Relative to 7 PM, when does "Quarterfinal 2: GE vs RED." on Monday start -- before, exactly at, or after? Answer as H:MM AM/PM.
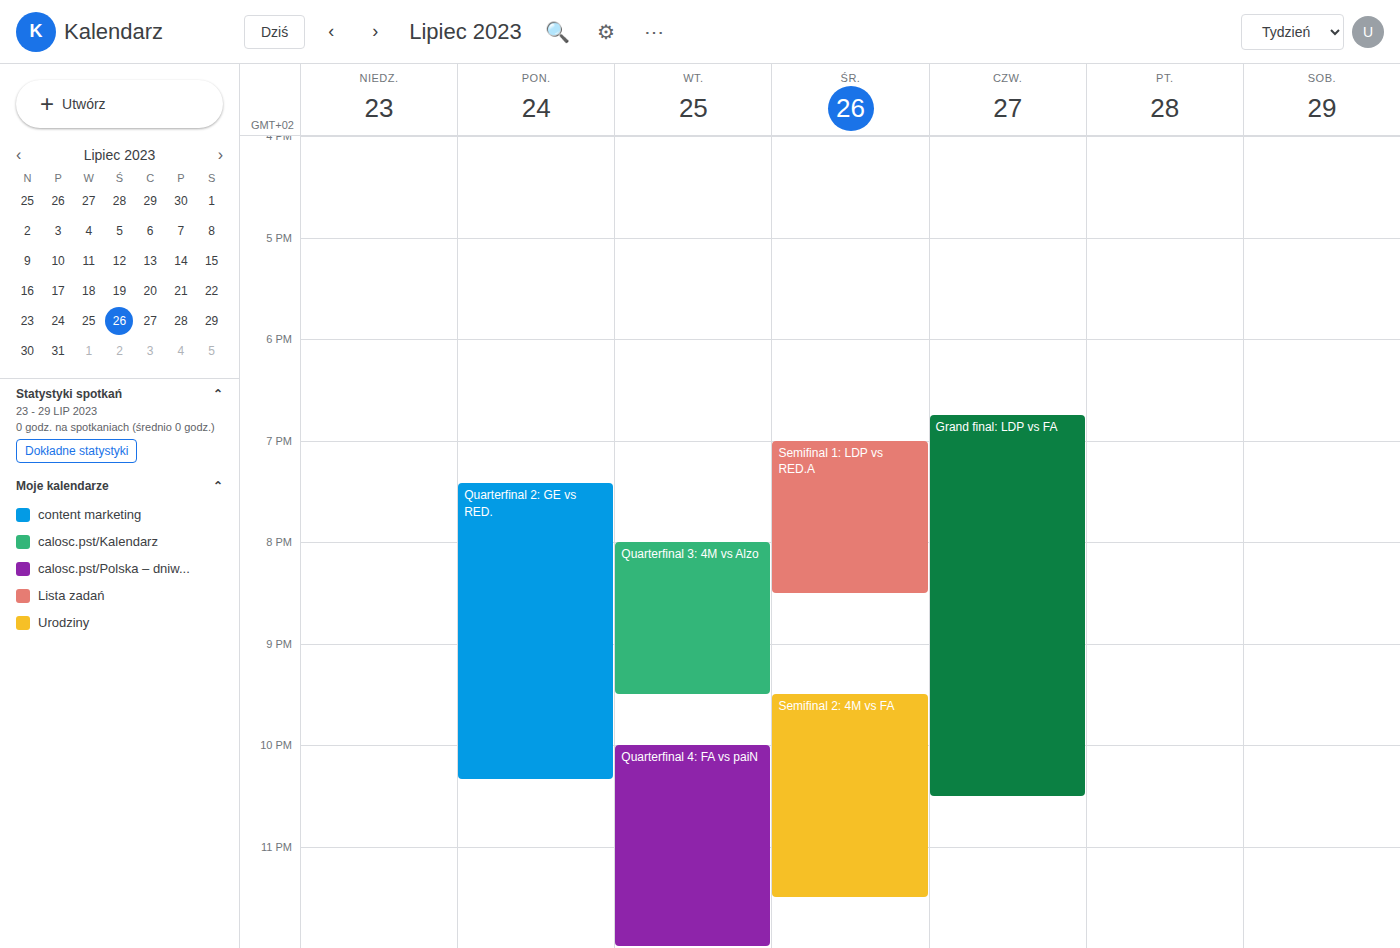
7:25 PM -- after 7 PM, 25 minutes below the 7 PM line.